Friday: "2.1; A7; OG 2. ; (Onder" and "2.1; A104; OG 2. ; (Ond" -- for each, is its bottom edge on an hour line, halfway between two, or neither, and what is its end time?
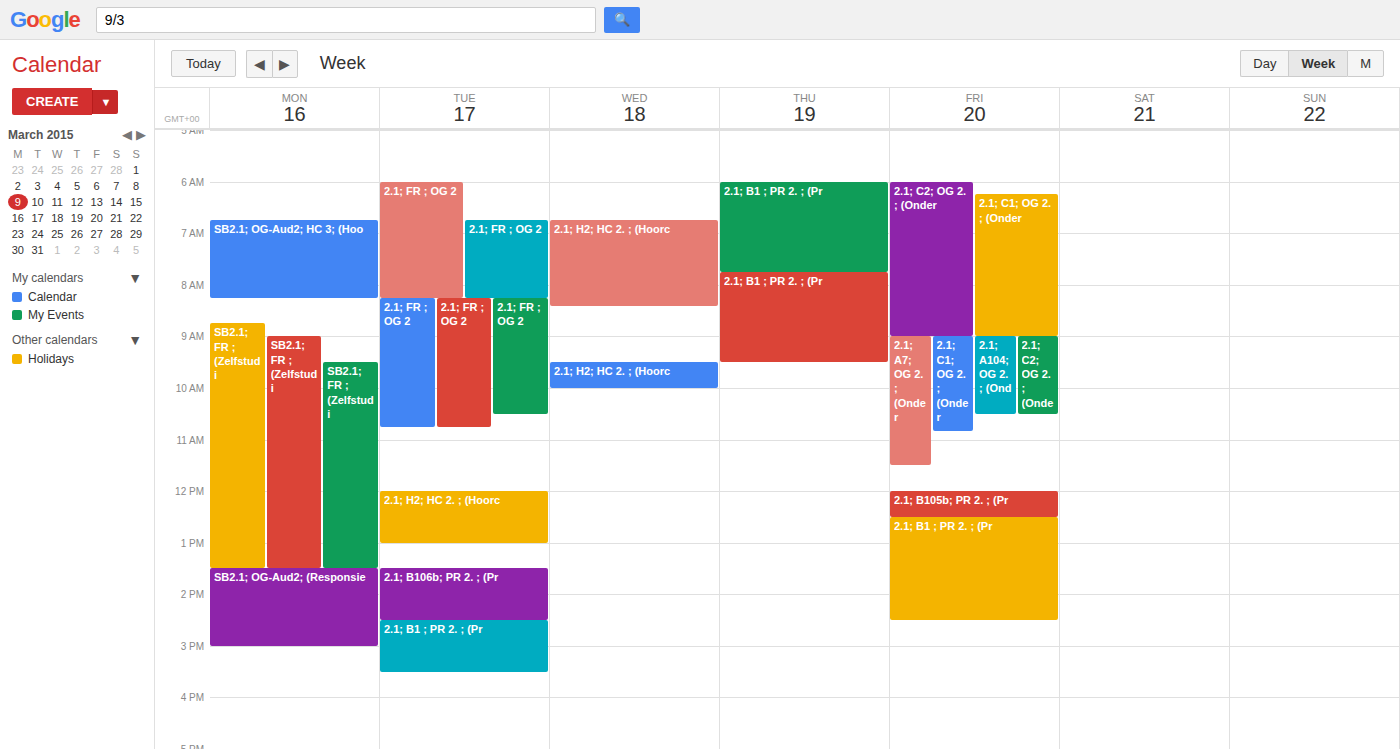
"2.1; A7; OG 2. ; (Onder": 11:30 AM, halfway between the 11 AM and 12 PM lines. "2.1; A104; OG 2. ; (Ond": 10:30 AM, halfway between the 10 AM and 11 AM lines.